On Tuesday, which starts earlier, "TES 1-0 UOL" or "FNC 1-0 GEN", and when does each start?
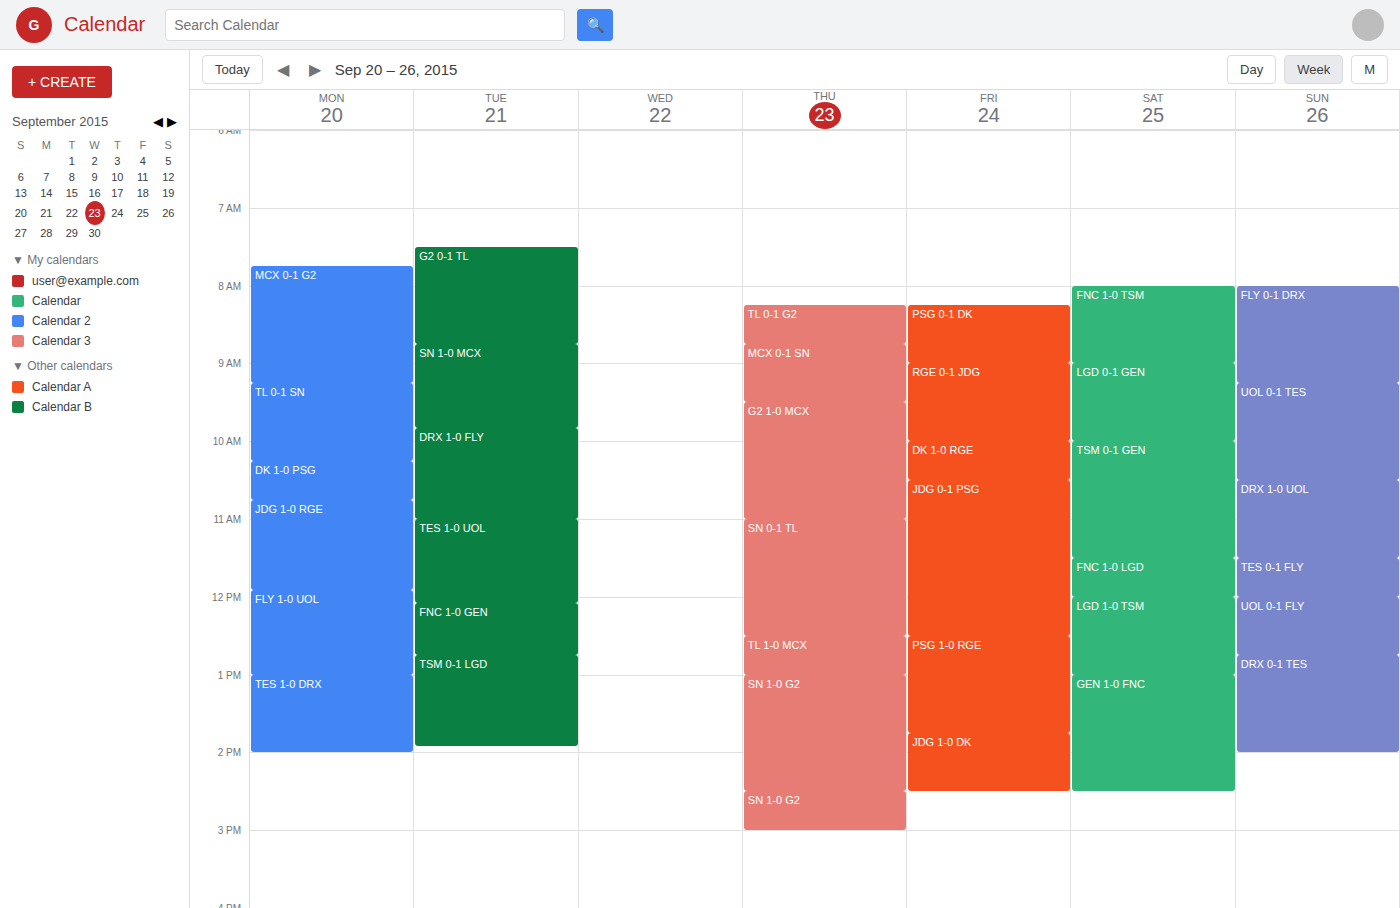
"TES 1-0 UOL" 11:00 AM; "FNC 1-0 GEN" 12:05 PM.